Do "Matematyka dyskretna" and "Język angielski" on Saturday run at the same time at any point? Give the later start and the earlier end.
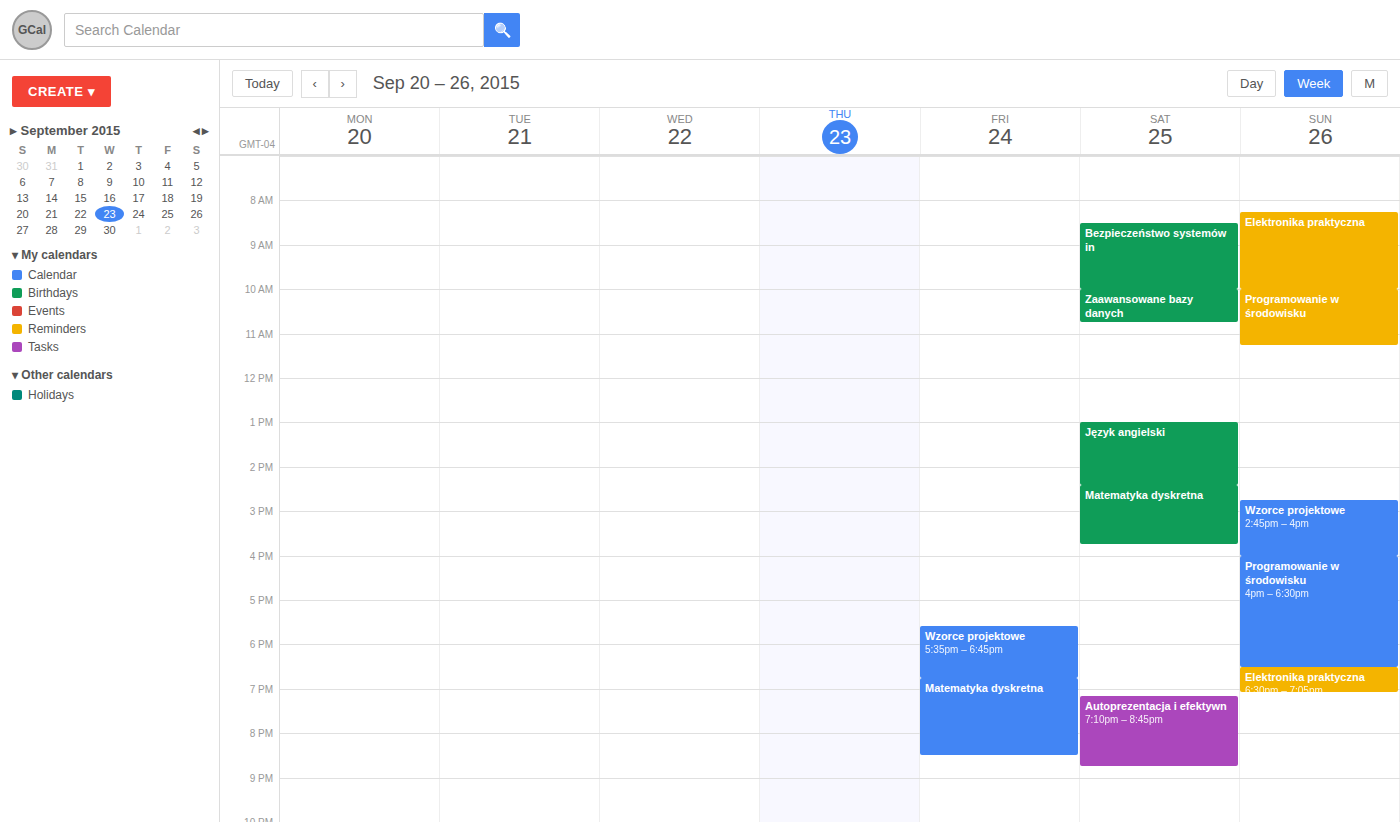
"Język angielski" ends at 14:25, exactly when "Matematyka dyskretna" starts -- they touch but do not overlap.